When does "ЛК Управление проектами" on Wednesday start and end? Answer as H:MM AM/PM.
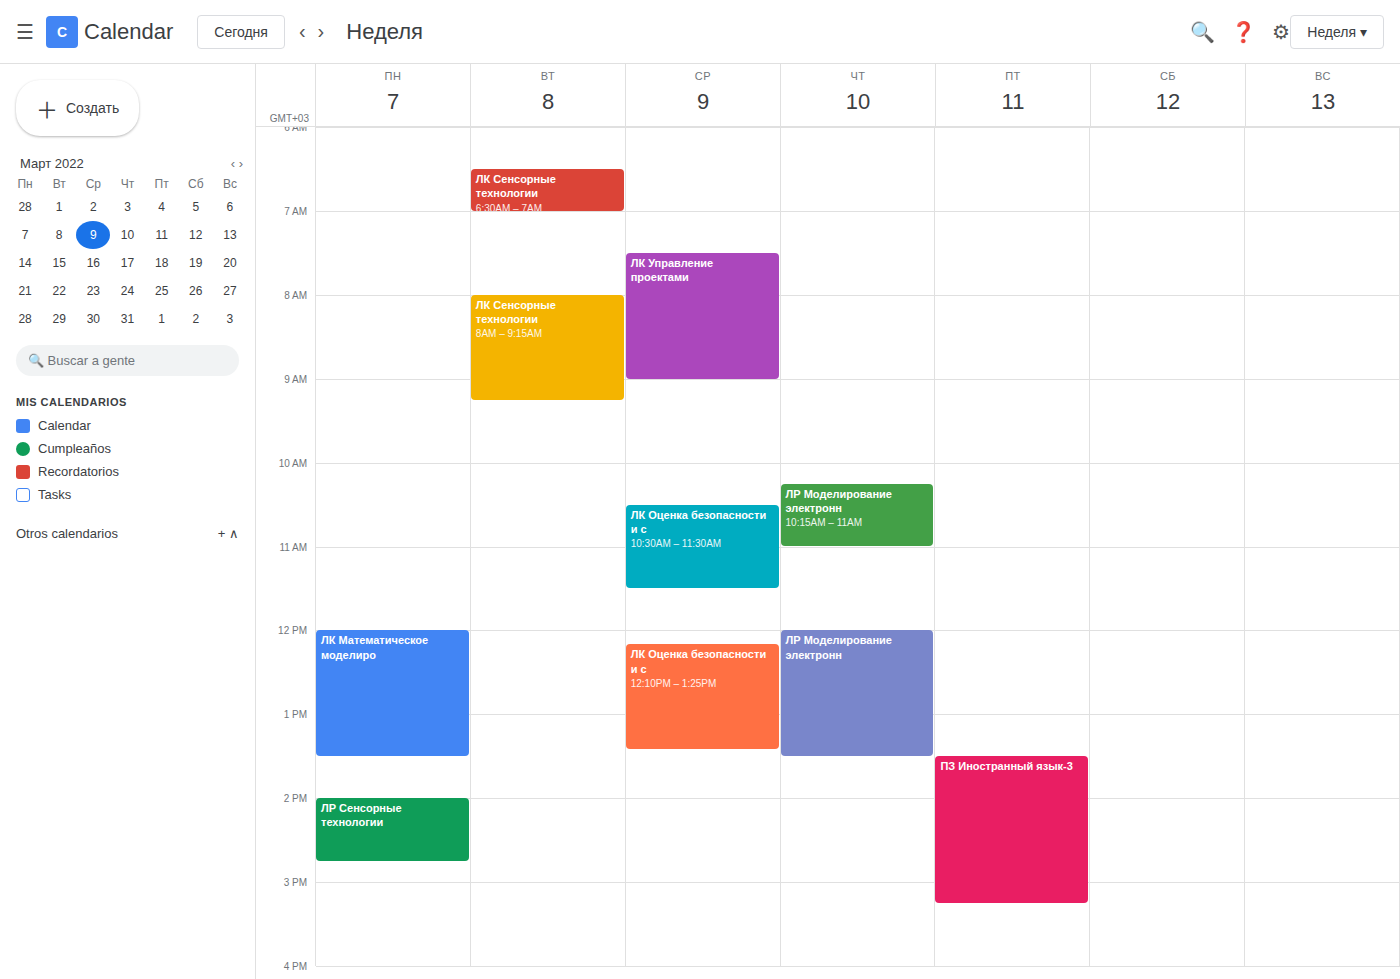
7:30 AM to 9:00 AM